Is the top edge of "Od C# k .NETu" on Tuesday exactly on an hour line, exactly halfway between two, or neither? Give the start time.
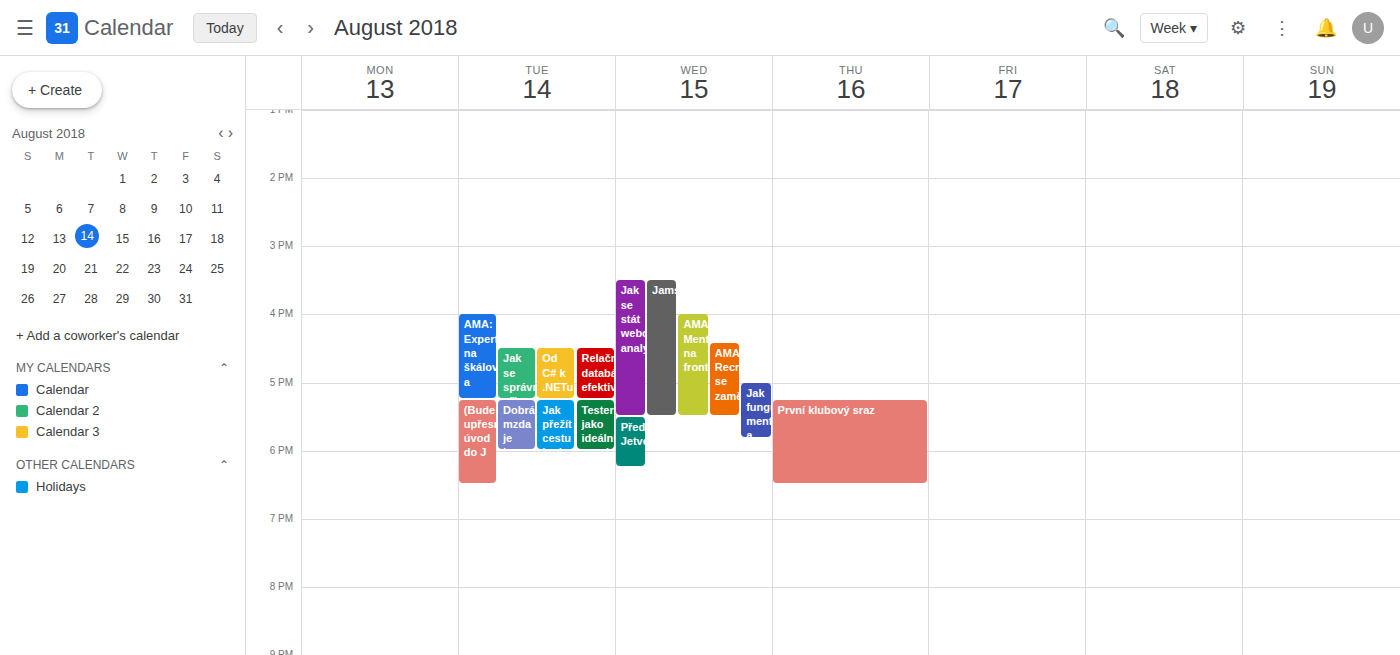
4:30 PM -- halfway between the 4 PM and 5 PM lines.